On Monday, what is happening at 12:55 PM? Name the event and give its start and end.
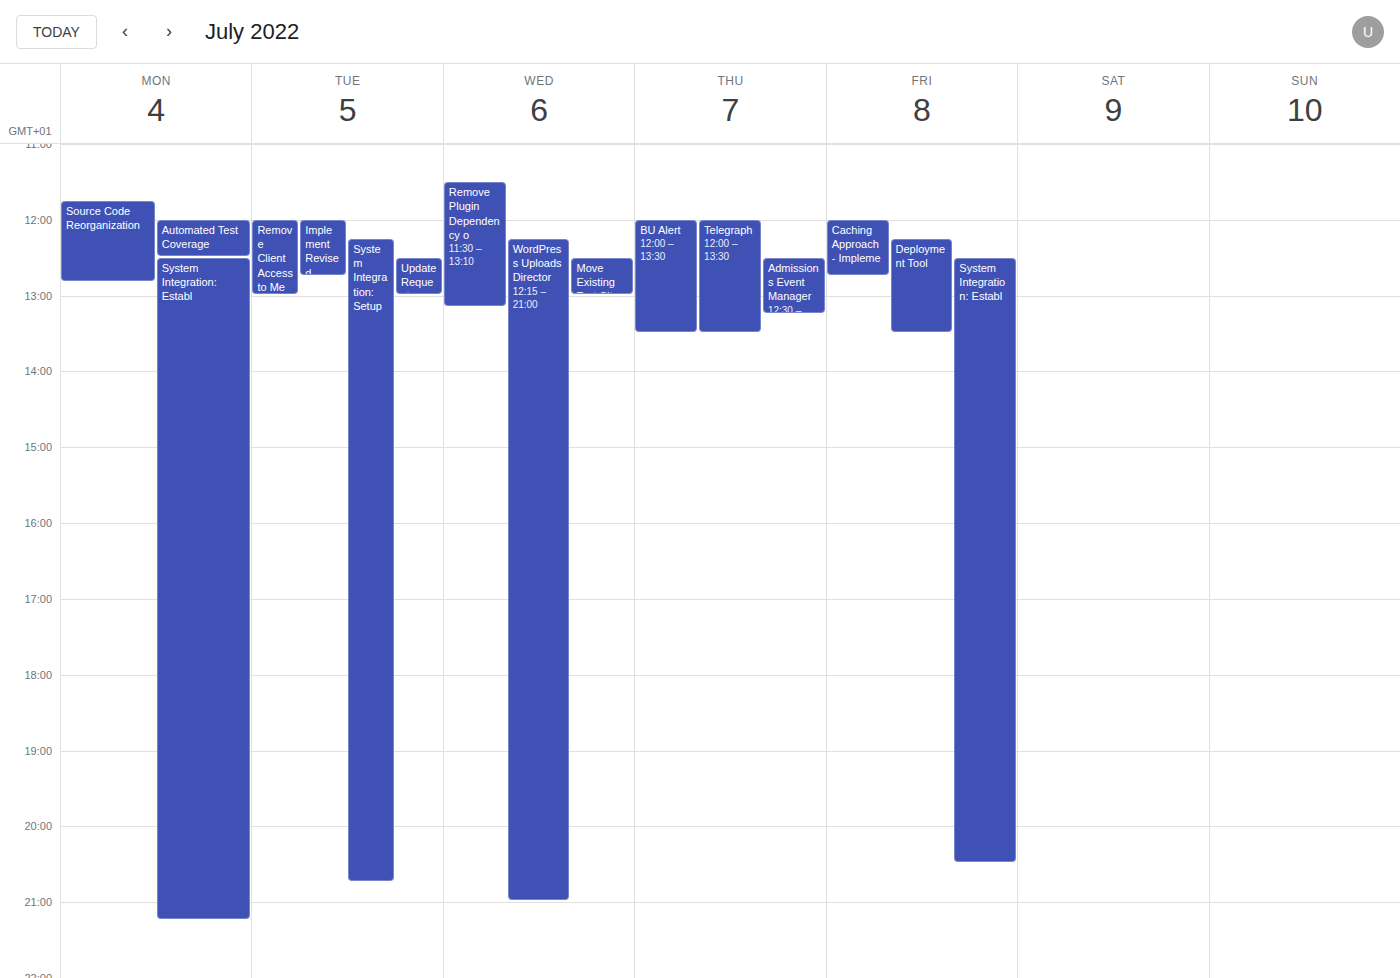
"System Integration: Establ", 12:30 PM to 9:15 PM